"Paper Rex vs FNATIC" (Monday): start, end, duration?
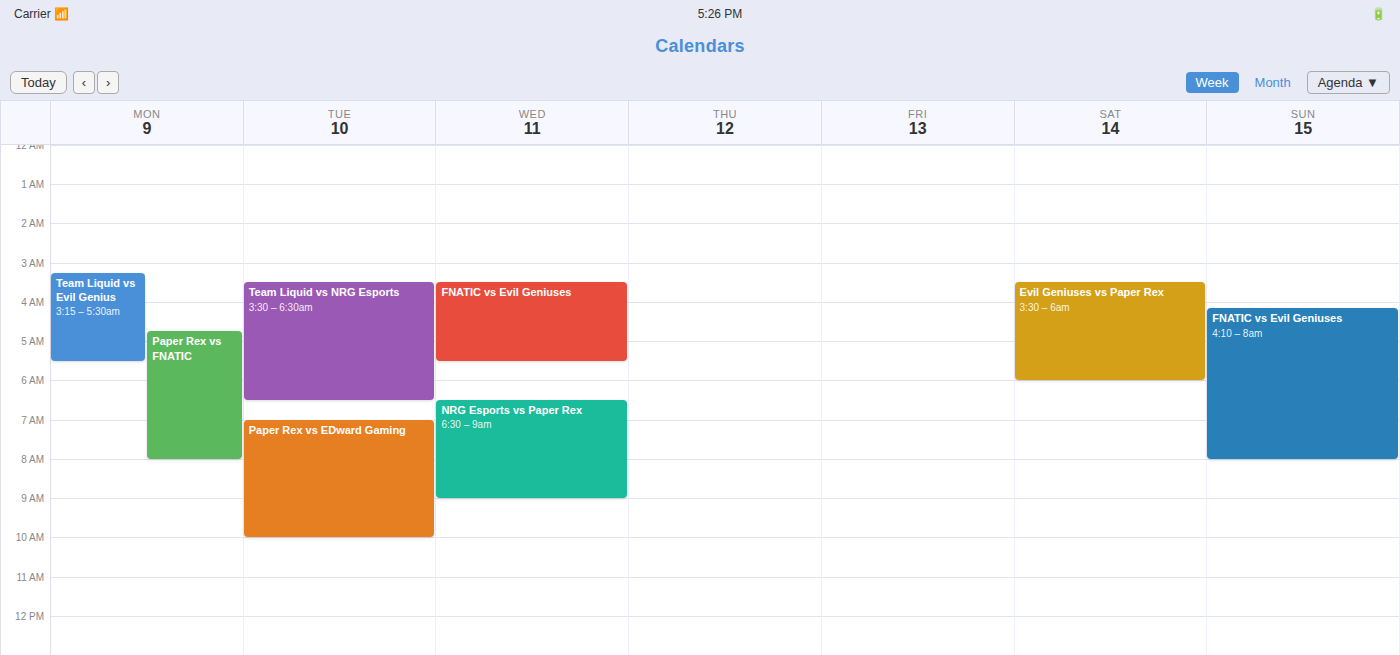
4:45 AM to 8:00 AM, 3 hours 15 minutes